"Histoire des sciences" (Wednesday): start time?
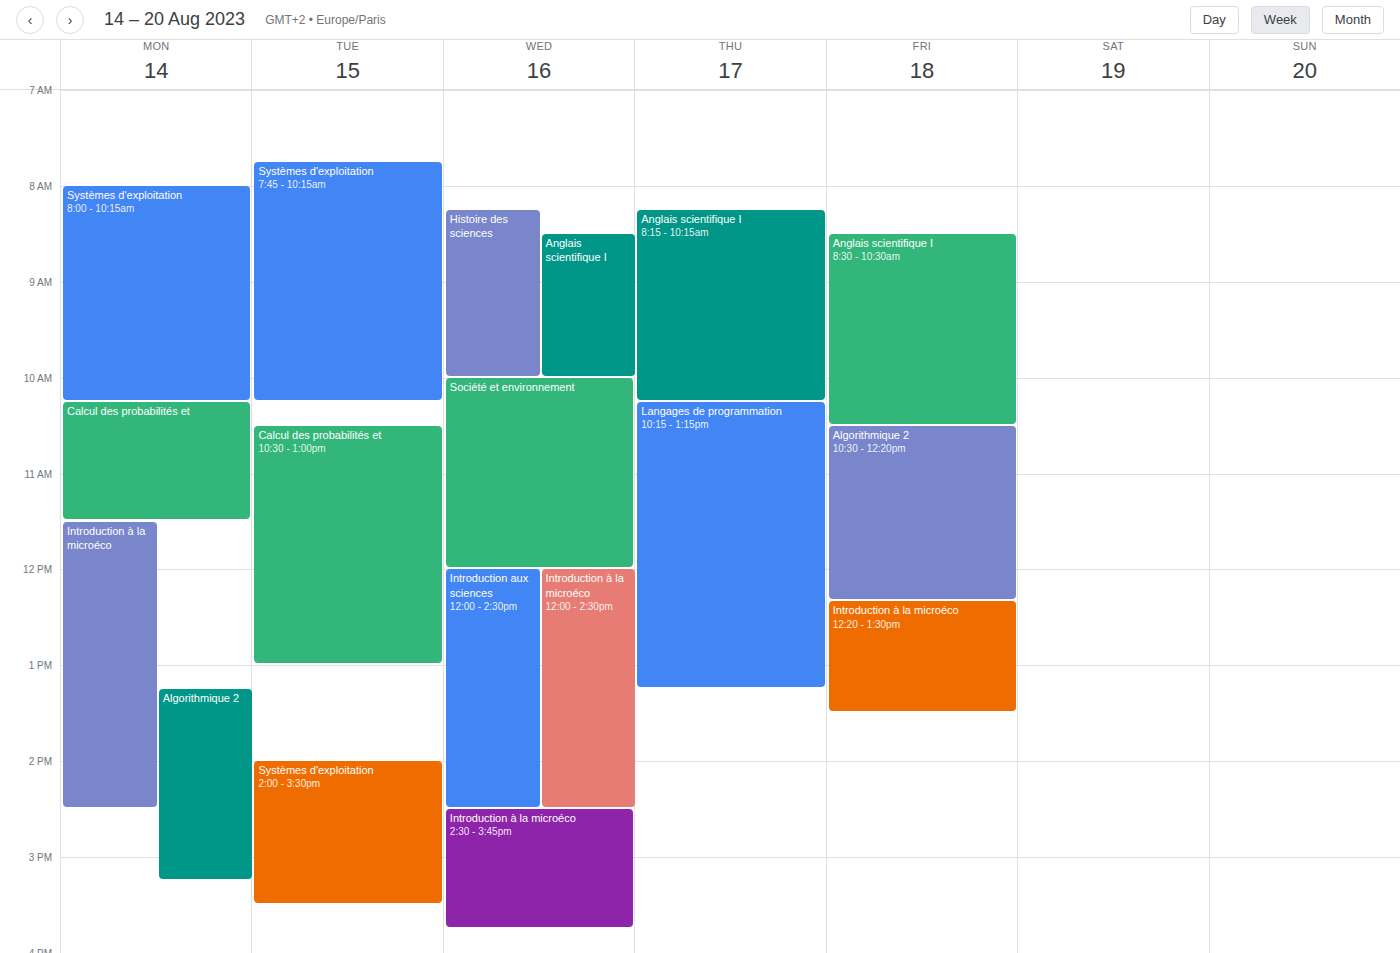
8:15 AM